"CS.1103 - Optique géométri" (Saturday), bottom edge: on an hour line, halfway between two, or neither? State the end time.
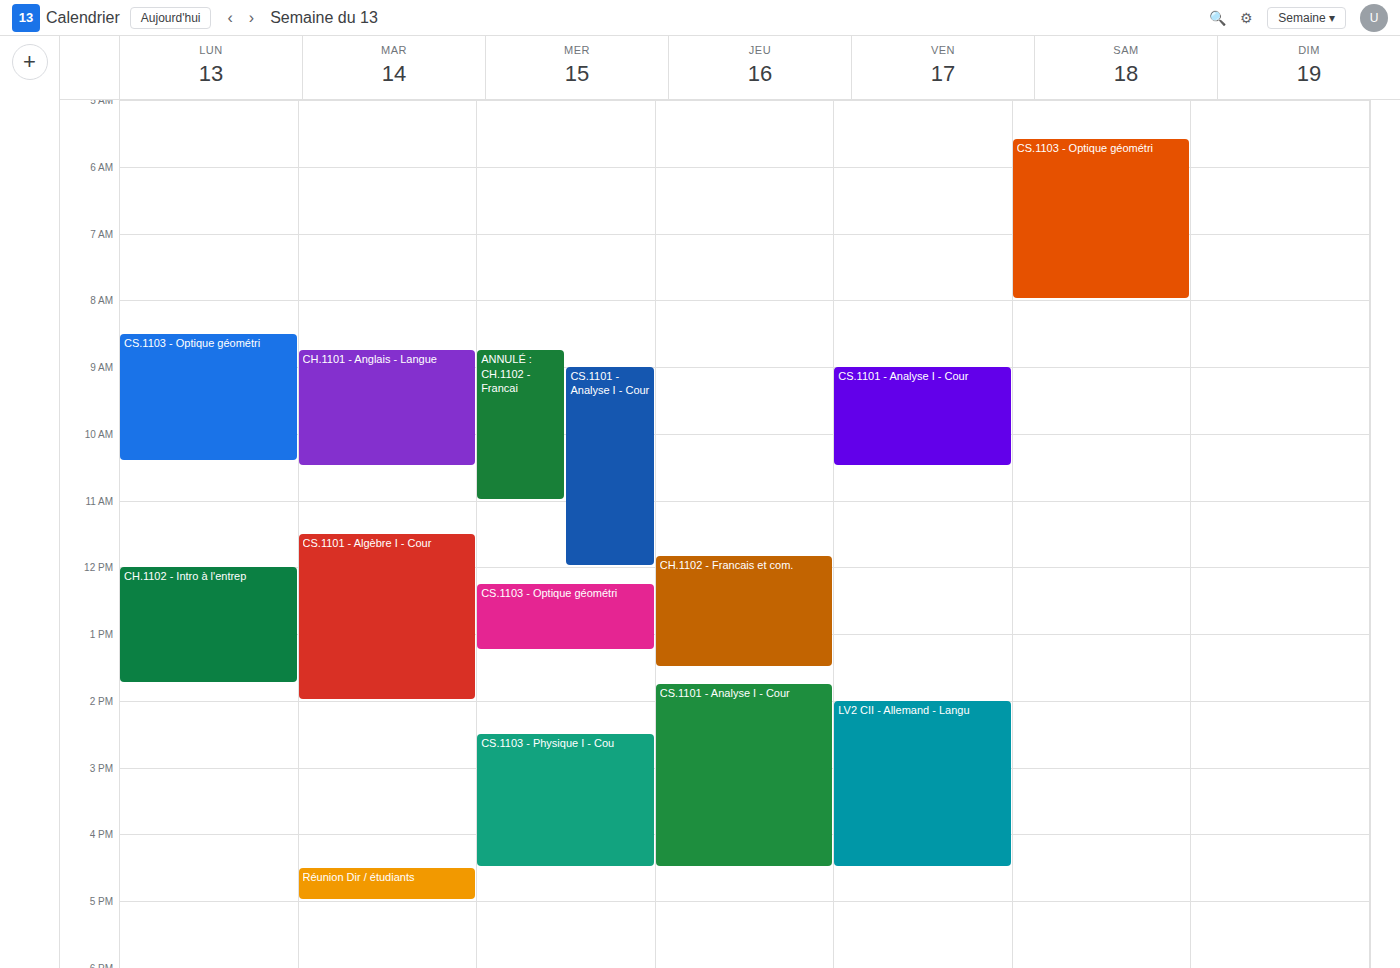
8:00 AM -- exactly on the 8 AM line.